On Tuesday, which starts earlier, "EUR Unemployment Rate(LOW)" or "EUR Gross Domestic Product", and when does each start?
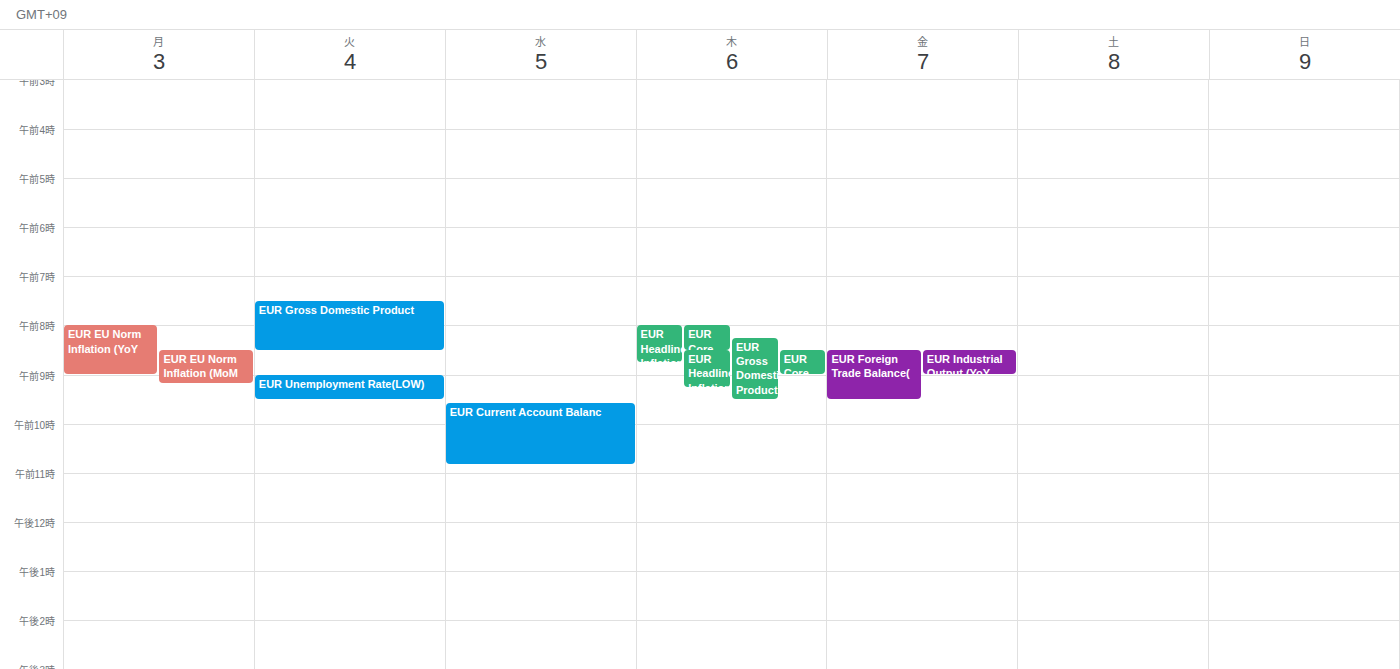
"EUR Gross Domestic Product" 7:30 AM; "EUR Unemployment Rate(LOW)" 9:00 AM.